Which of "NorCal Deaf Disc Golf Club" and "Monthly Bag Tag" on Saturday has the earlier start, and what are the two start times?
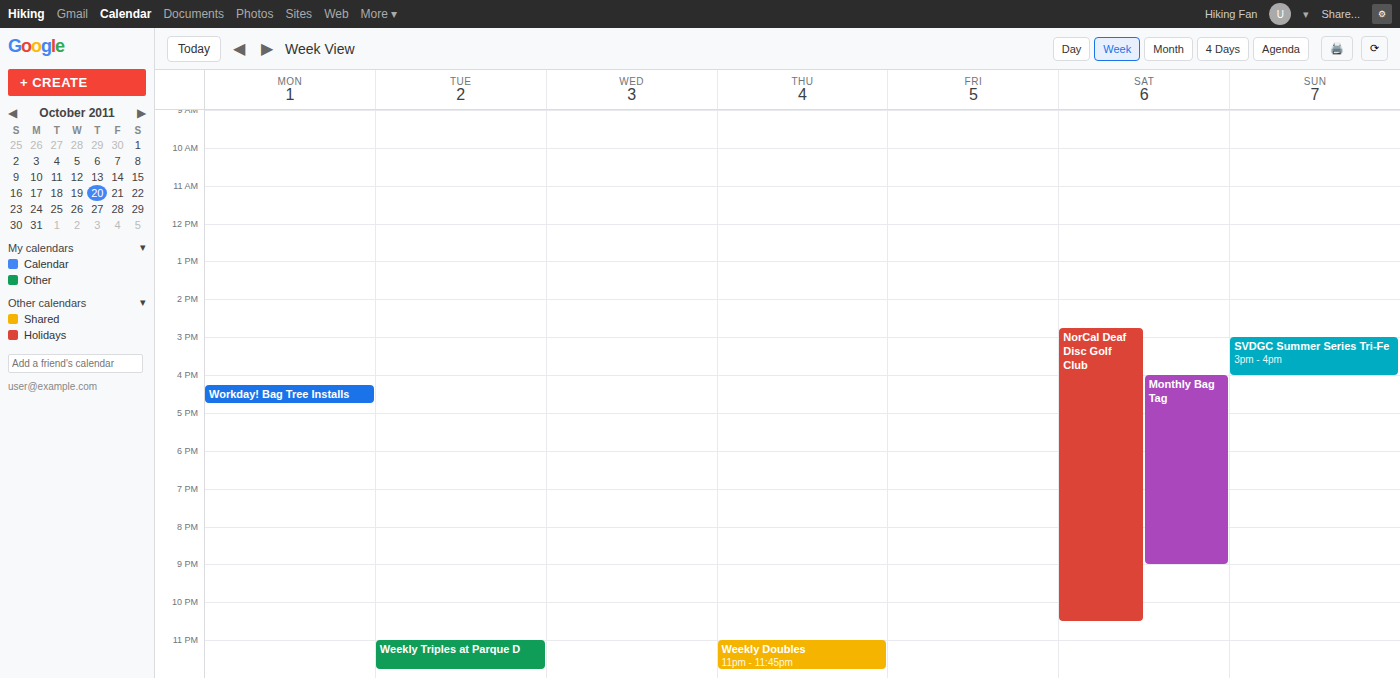
"NorCal Deaf Disc Golf Club" 2:45 PM; "Monthly Bag Tag" 4:00 PM.